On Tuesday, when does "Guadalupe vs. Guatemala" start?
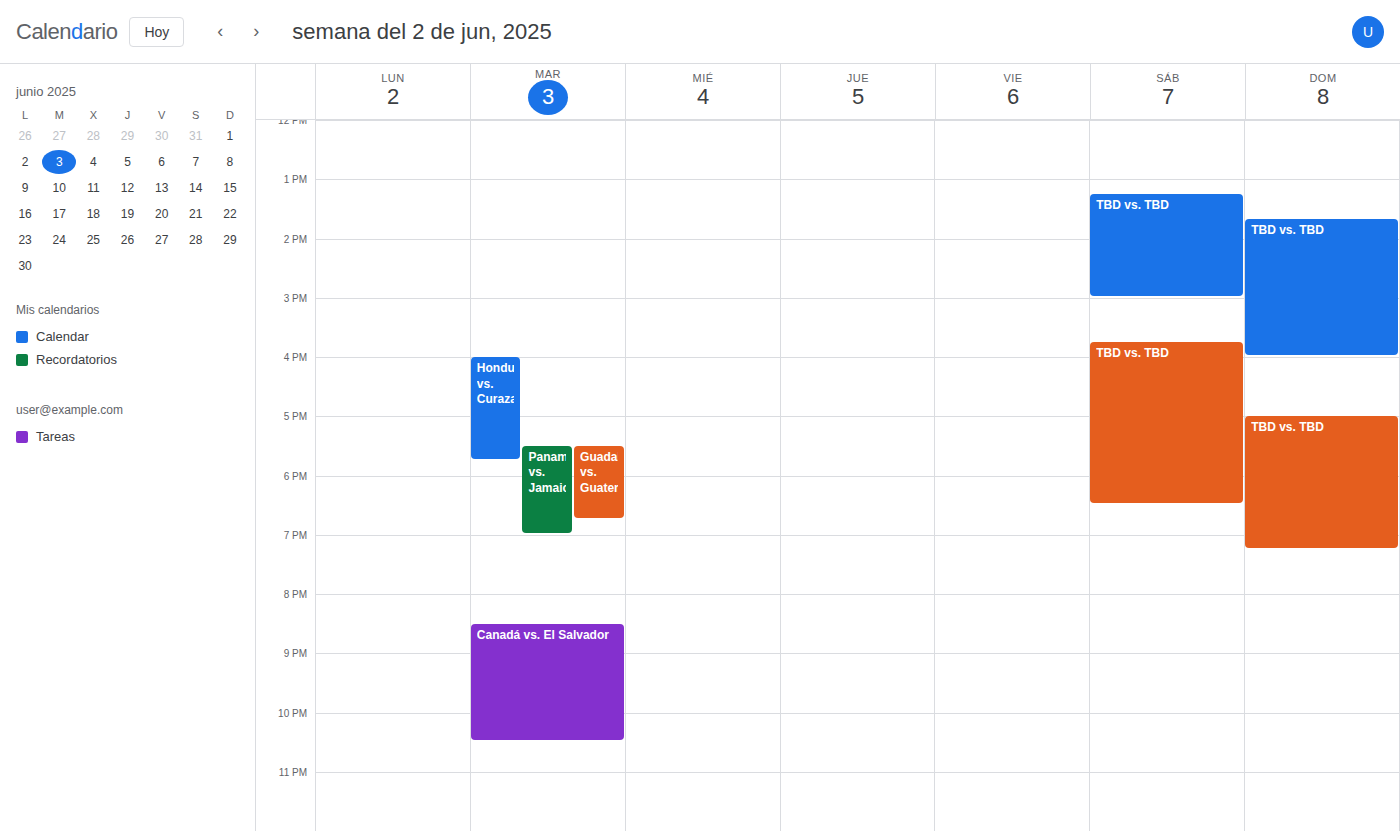
5:30 PM